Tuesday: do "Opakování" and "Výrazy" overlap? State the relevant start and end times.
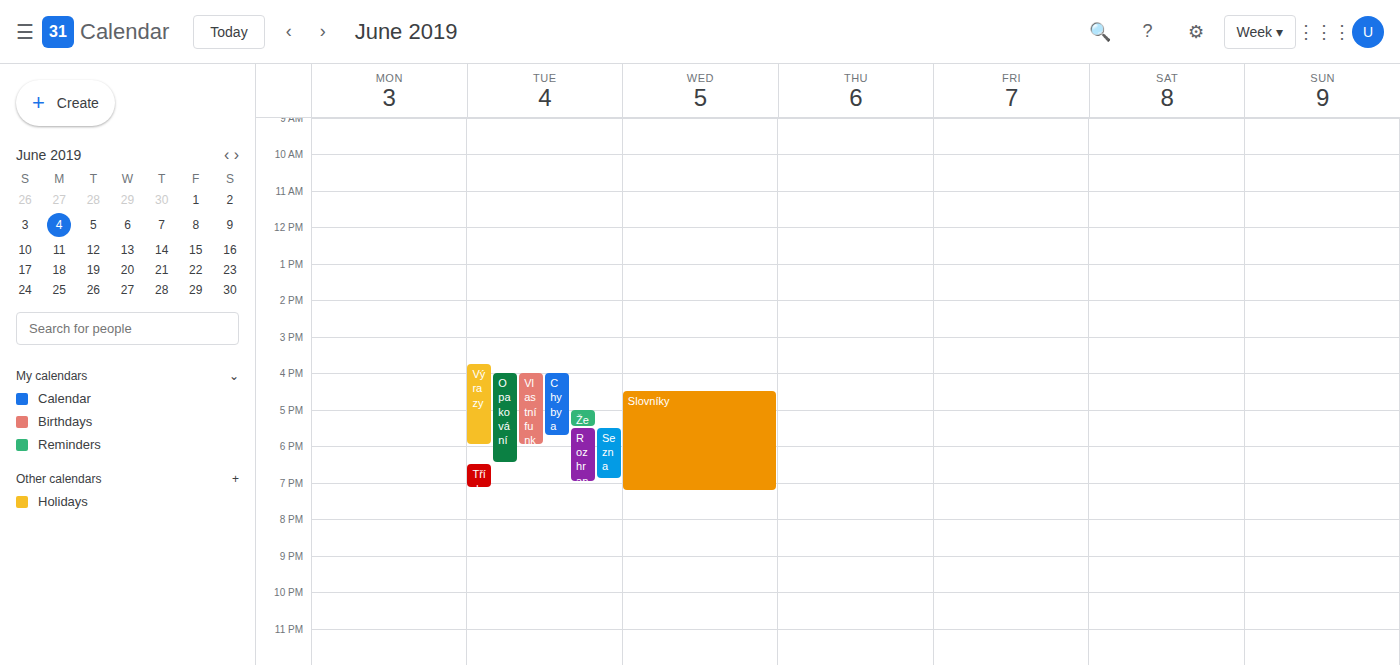
"Opakování" starts at 4:00 PM, before "Výrazy" ends at 6:00 PM -- they overlap.